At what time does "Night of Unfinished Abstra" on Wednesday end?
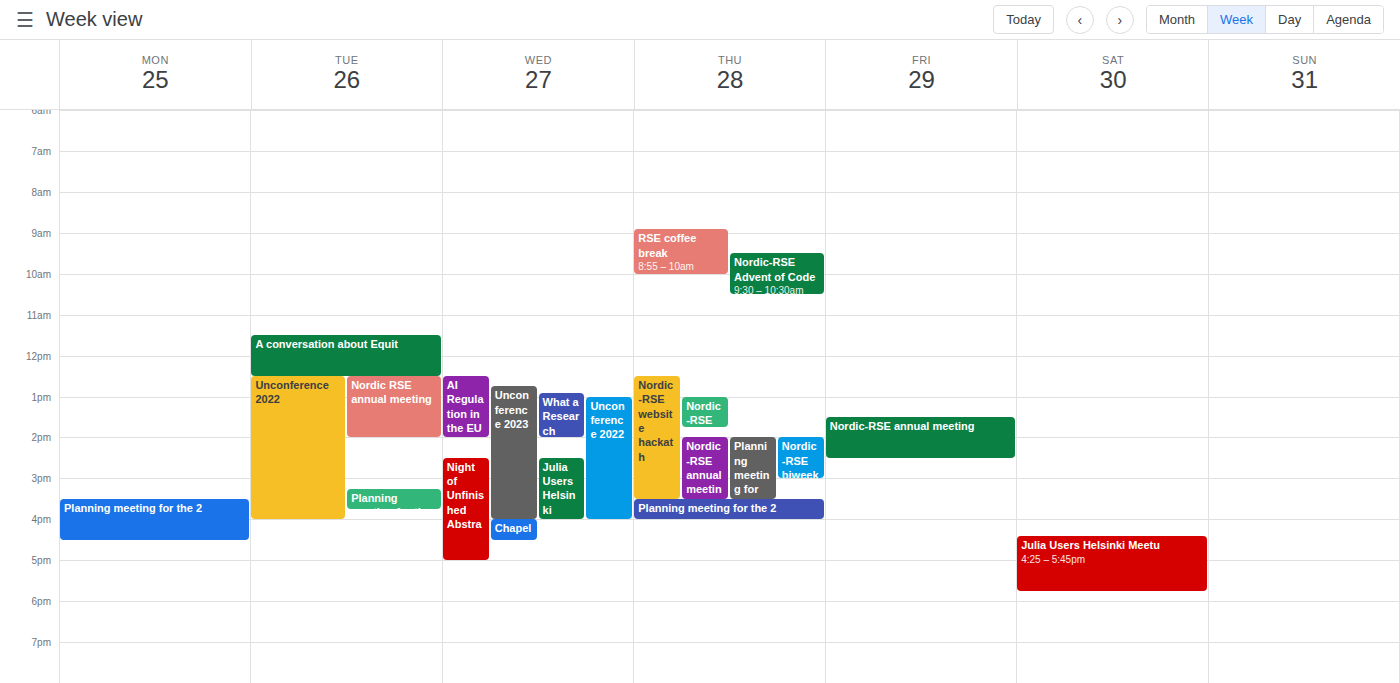
5:00 PM